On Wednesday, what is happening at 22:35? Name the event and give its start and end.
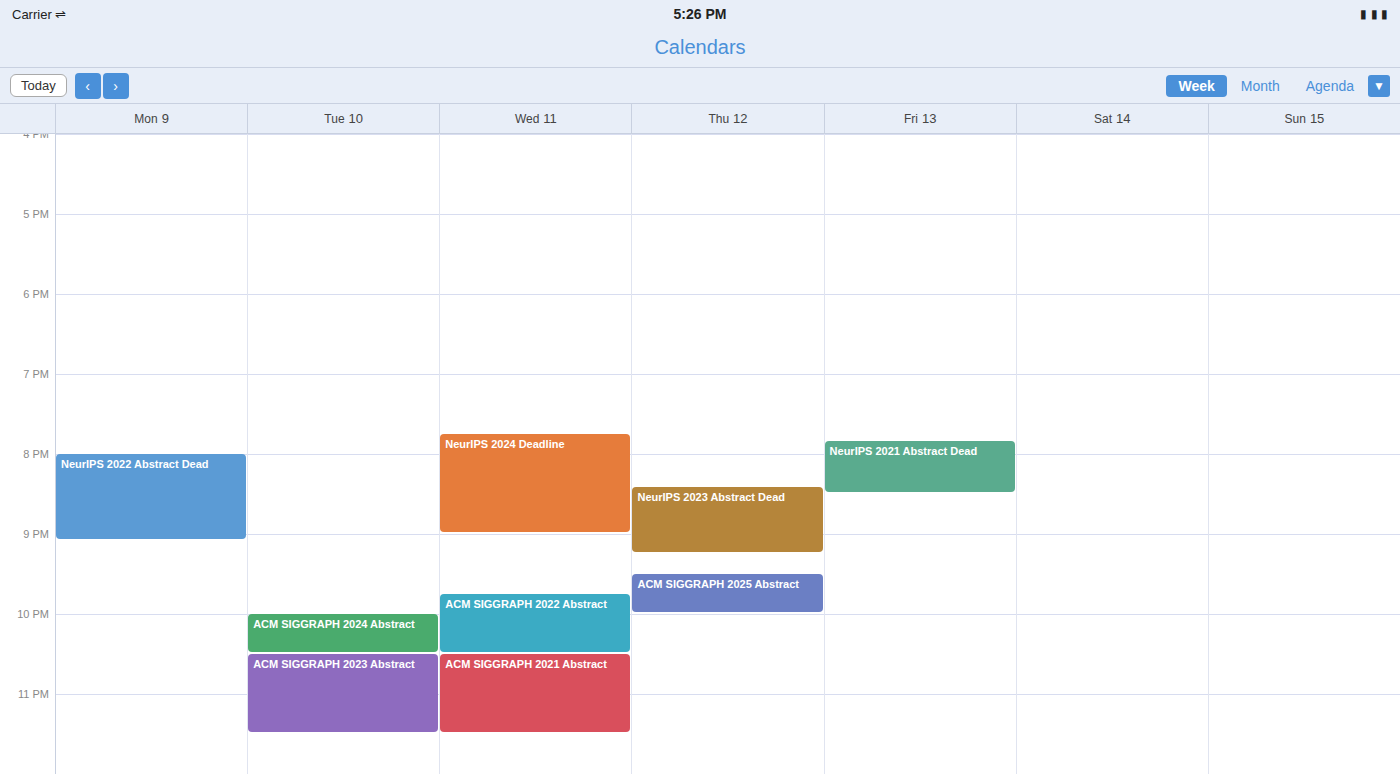
"ACM SIGGRAPH 2021 Abstract", 22:30 to 23:30